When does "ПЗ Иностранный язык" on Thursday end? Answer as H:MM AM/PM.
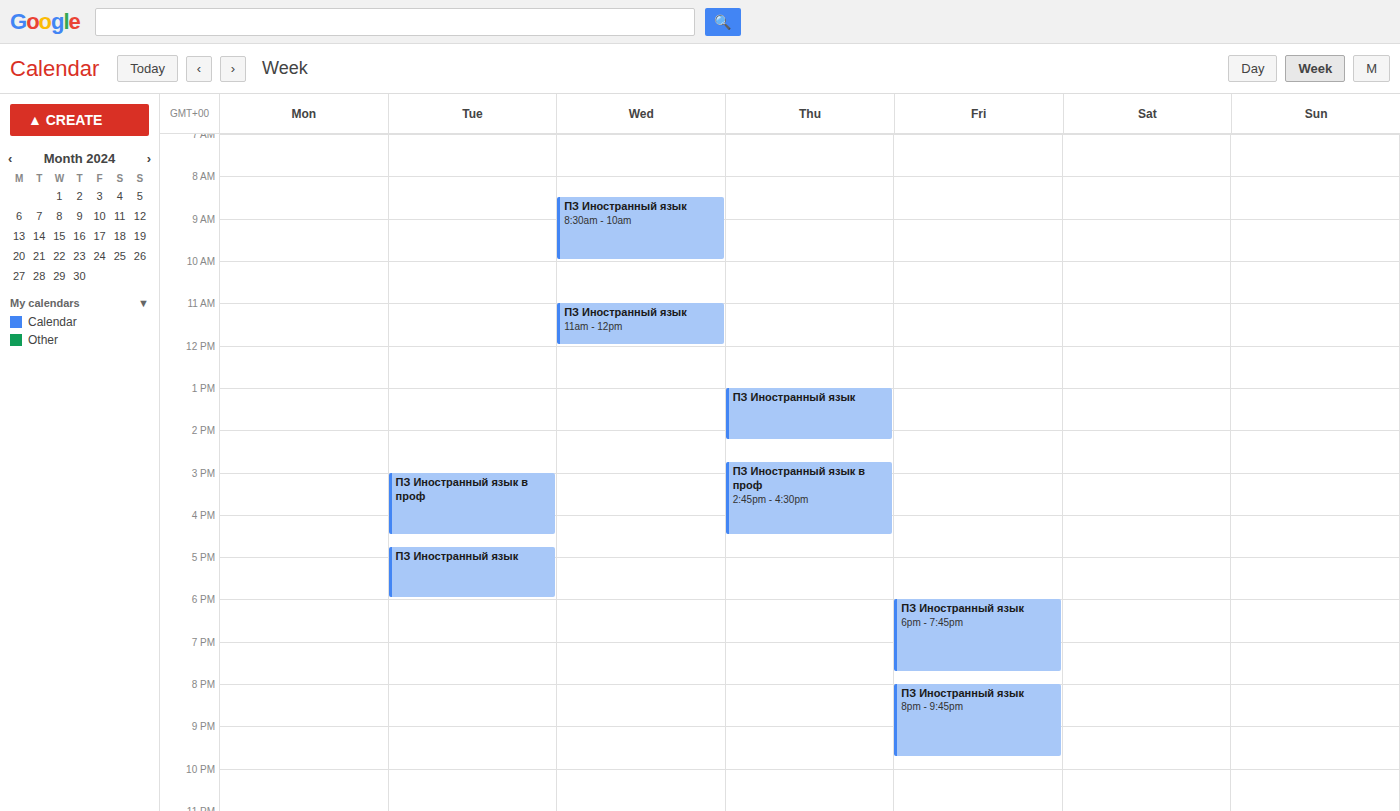
2:15 PM